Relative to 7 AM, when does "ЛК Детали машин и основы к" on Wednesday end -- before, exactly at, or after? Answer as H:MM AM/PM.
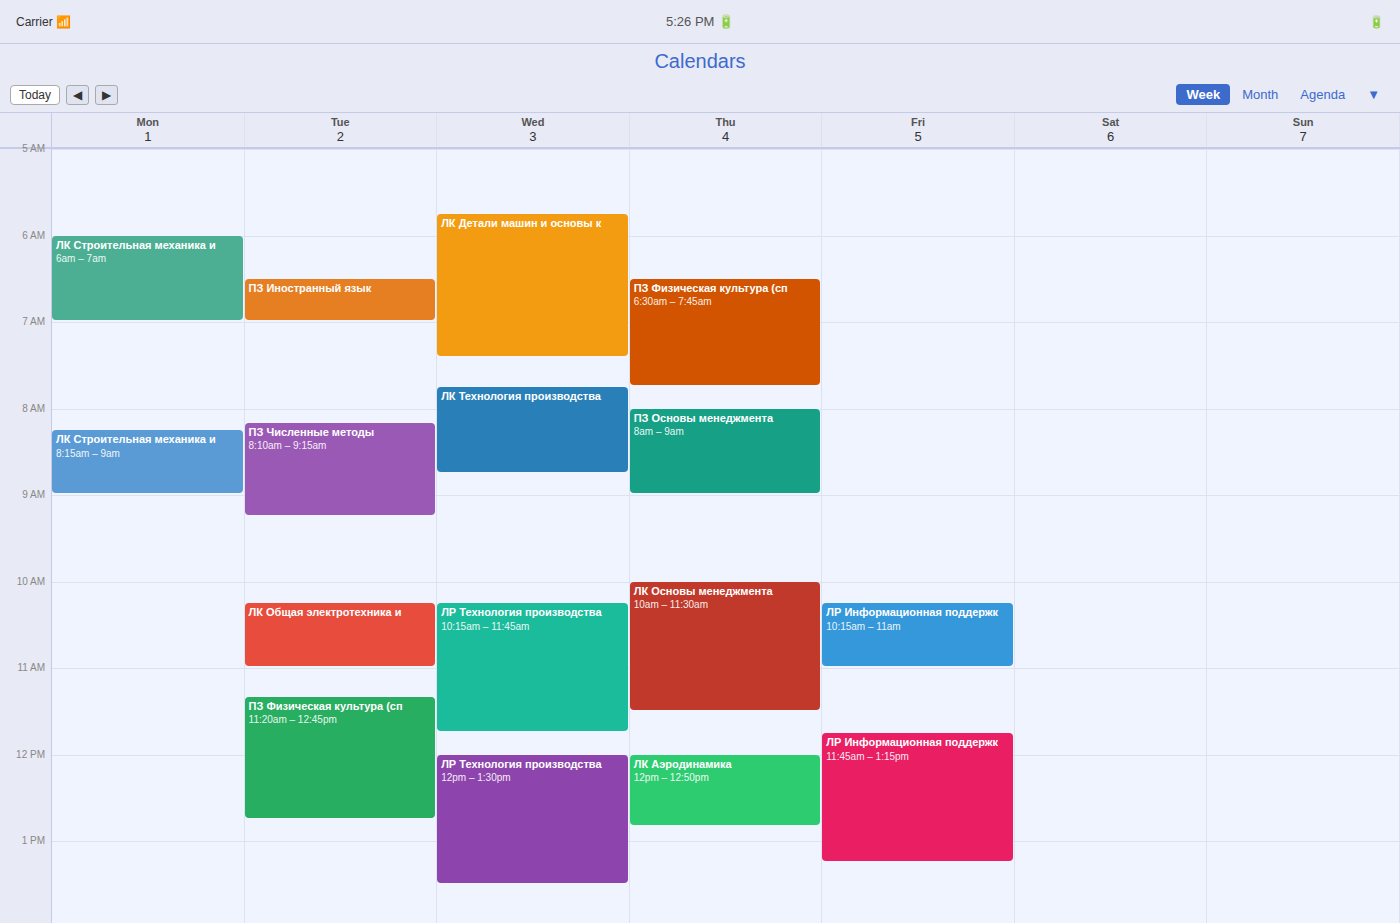
7:25 AM -- after 7 AM, 25 minutes below the 7 AM line.